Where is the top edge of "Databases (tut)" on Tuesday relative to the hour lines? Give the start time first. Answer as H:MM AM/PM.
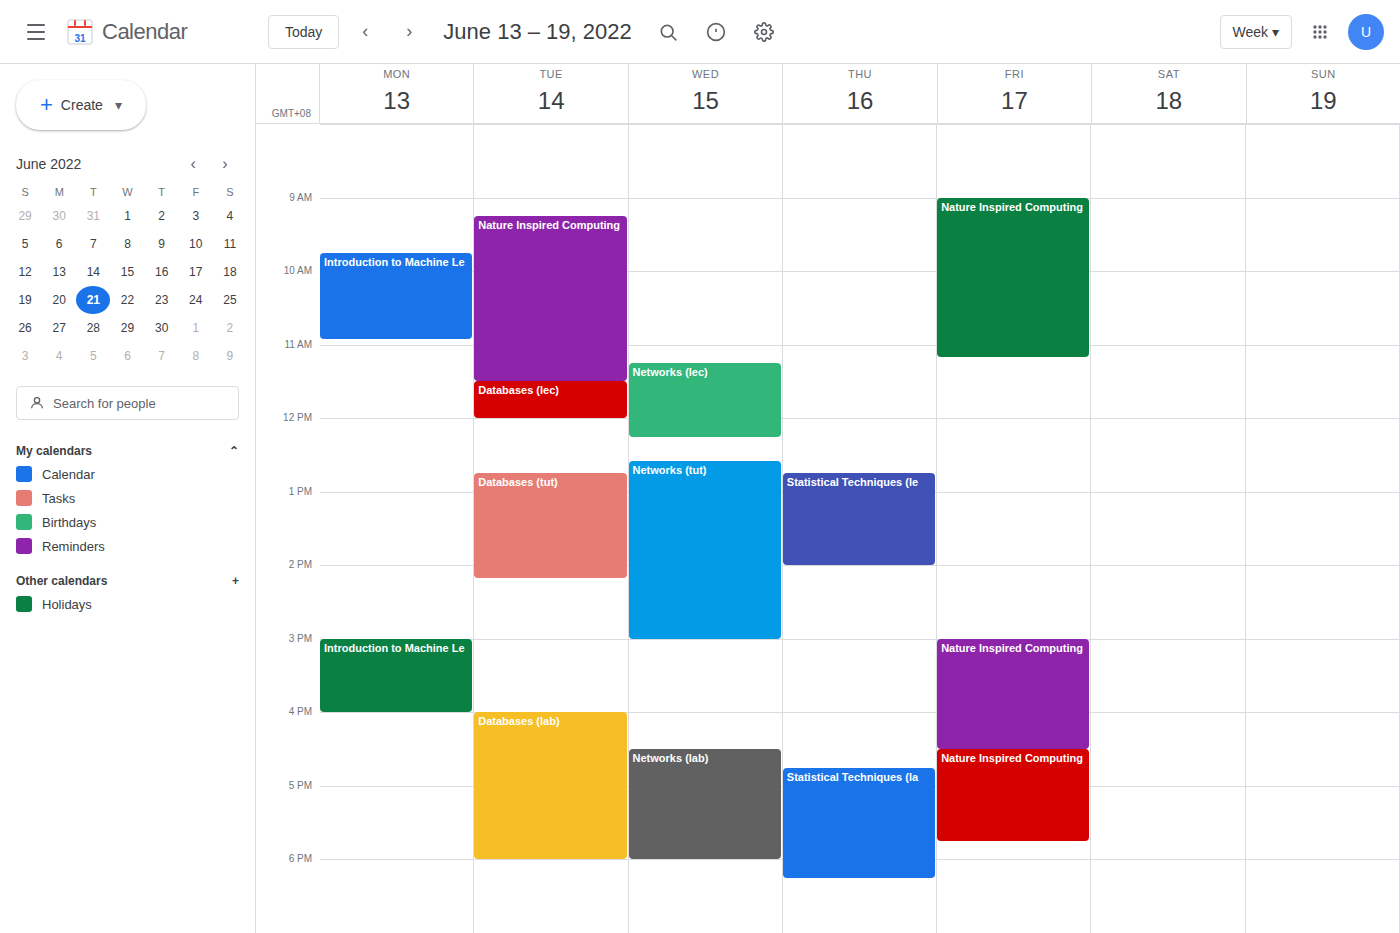
12:45 PM -- neither: three quarters of the way from the 12 PM line to the 1 PM line.